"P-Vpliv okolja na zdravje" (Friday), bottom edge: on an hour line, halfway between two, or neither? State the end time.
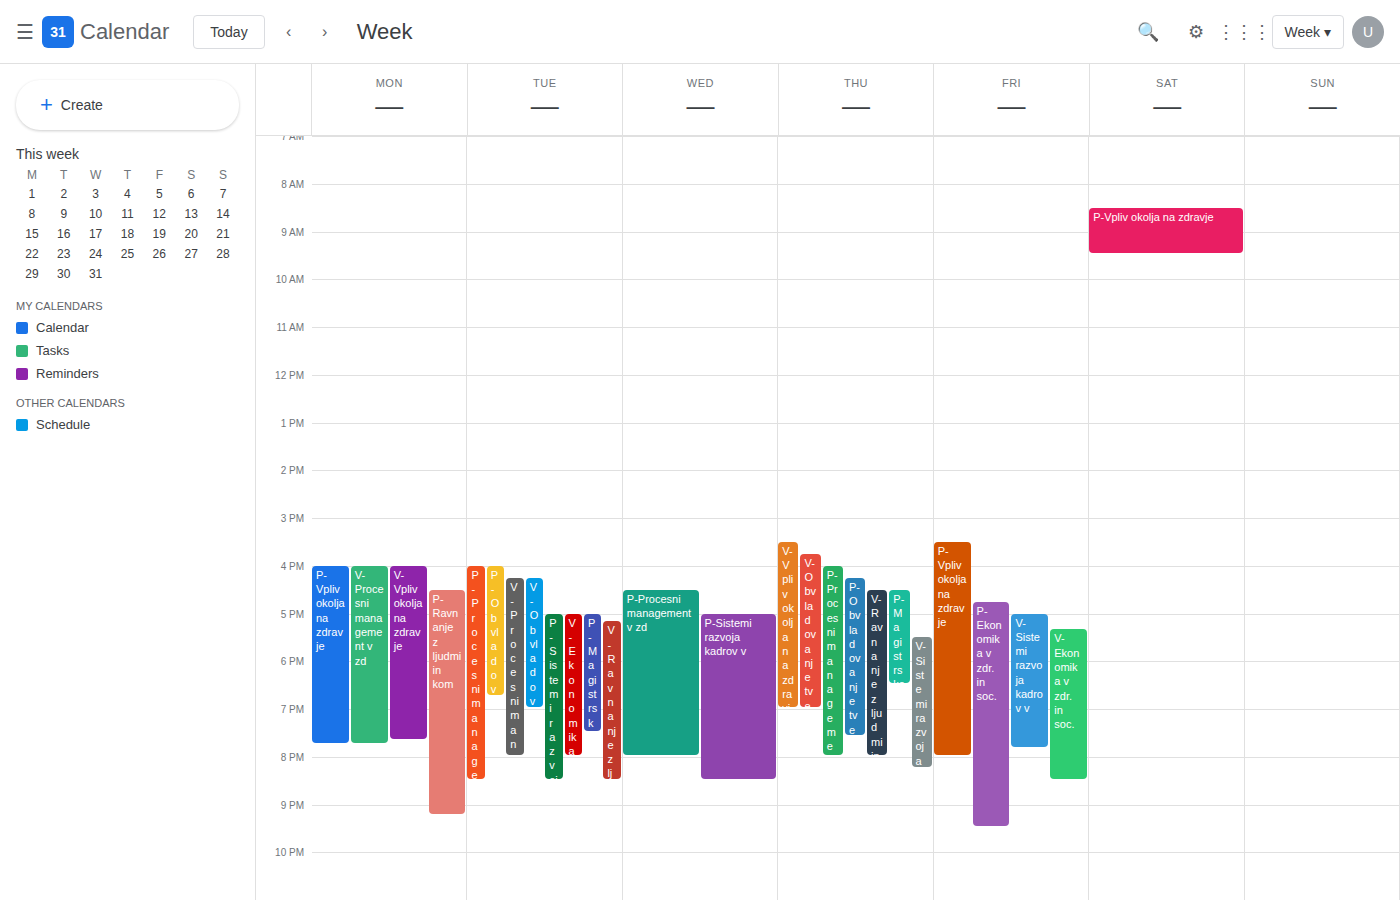
8:00 PM -- exactly on the 8 PM line.